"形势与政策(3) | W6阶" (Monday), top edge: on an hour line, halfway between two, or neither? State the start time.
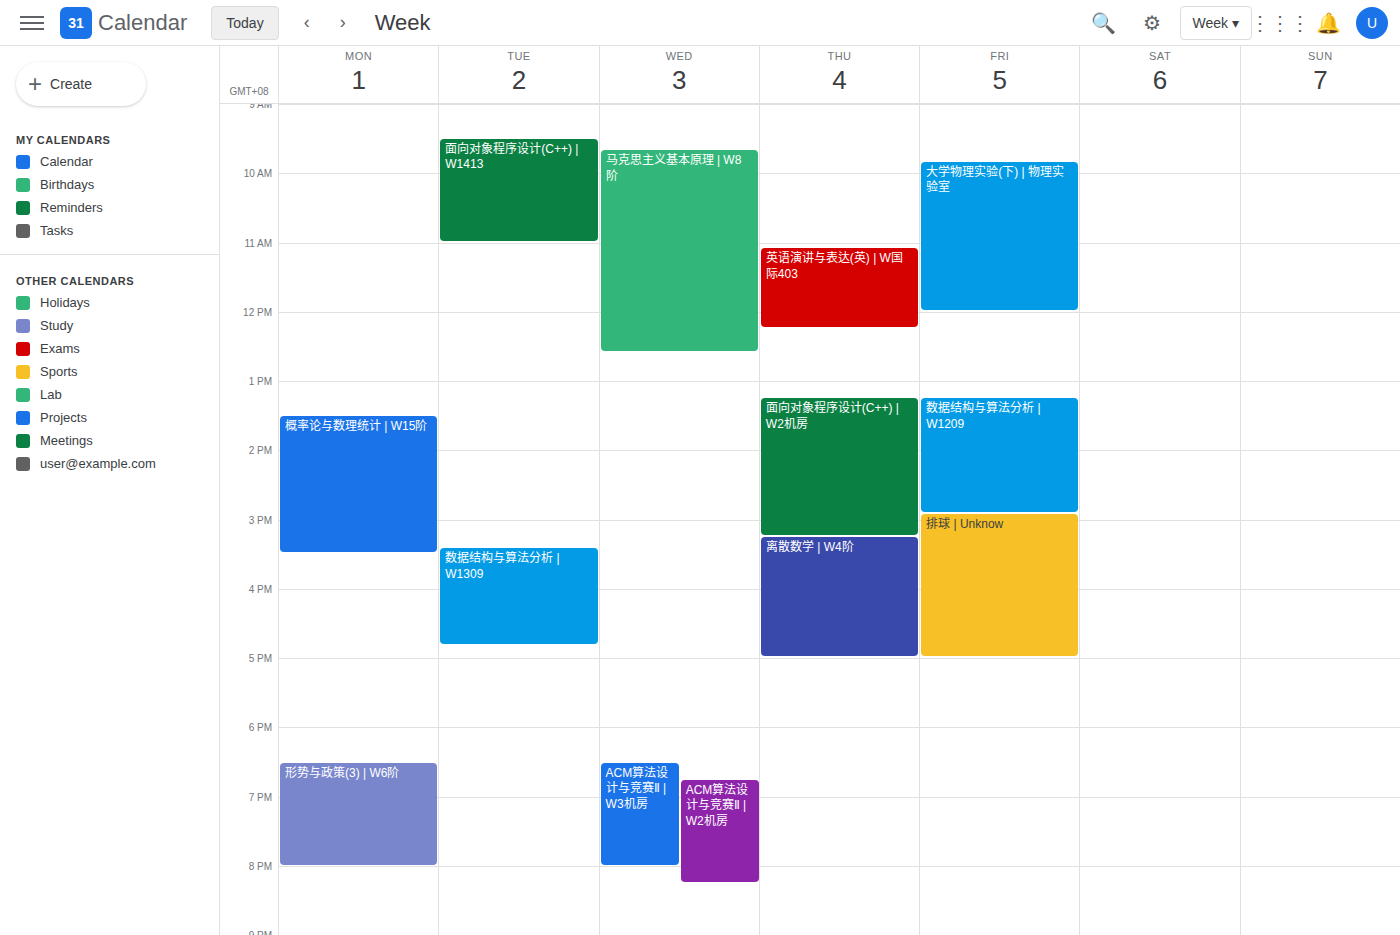
6:30 PM -- halfway between the 6 PM and 7 PM lines.